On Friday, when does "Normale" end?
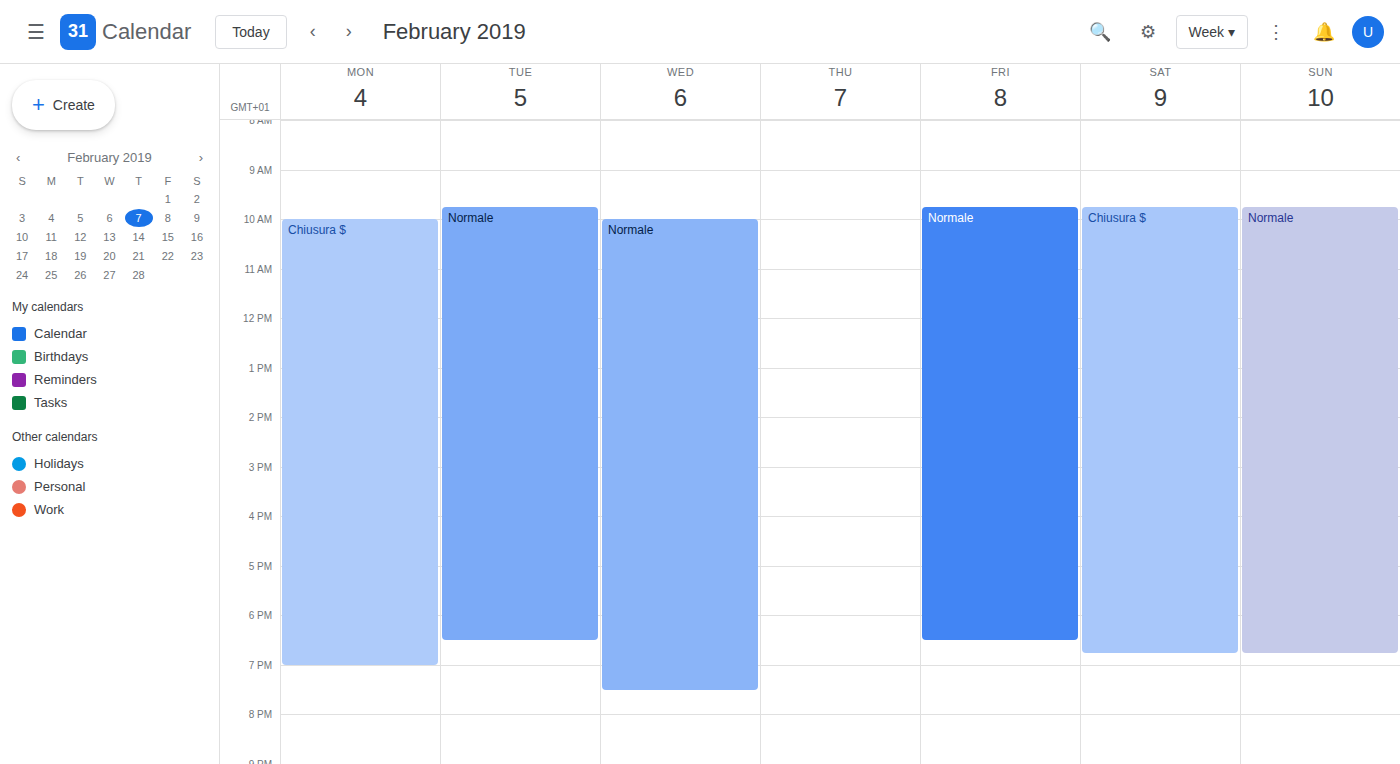
6:30 PM